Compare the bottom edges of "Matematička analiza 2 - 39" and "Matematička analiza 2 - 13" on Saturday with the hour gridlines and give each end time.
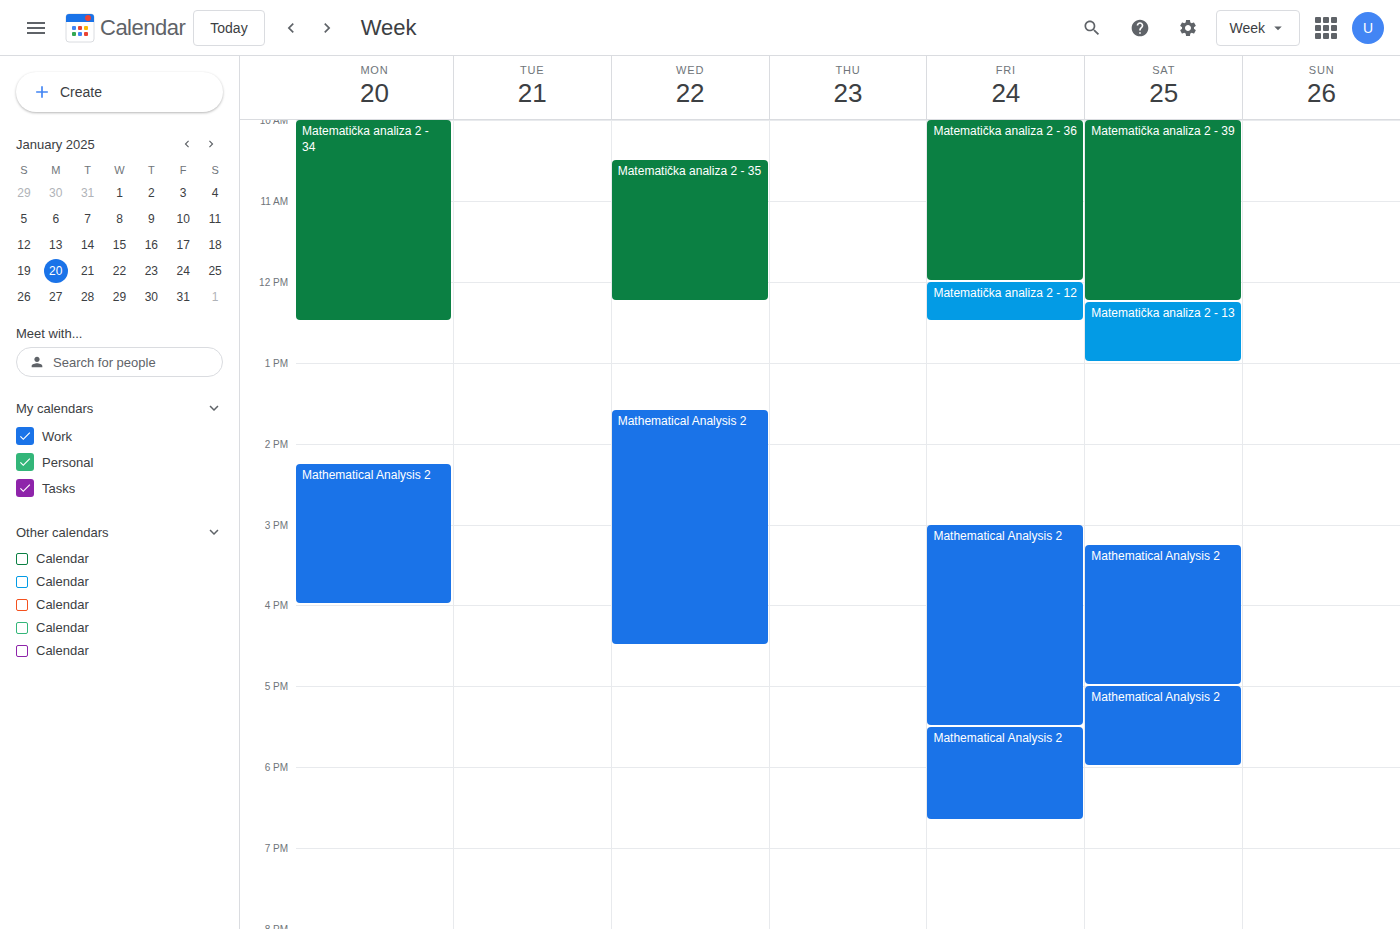
"Matematička analiza 2 - 39": 12:15 PM, neither: a quarter of the way from the 12 PM line to the 1 PM line. "Matematička analiza 2 - 13": 1:00 PM, exactly on the 1 PM line.